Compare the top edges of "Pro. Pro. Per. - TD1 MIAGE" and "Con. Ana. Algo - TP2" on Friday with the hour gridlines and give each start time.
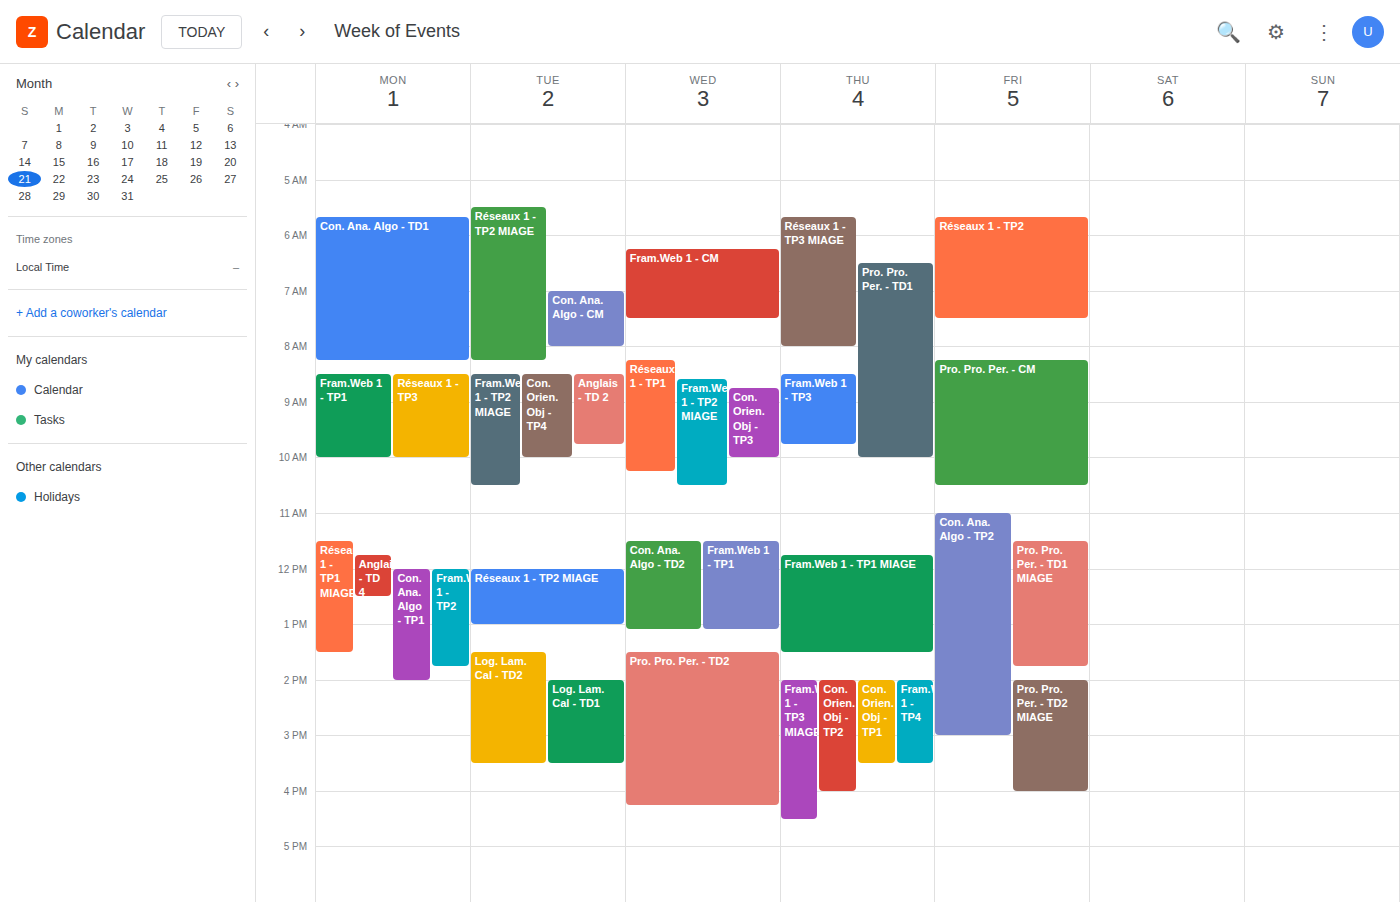
"Pro. Pro. Per. - TD1 MIAGE": 11:30 AM, halfway between the 11 AM and 12 PM lines. "Con. Ana. Algo - TP2": 11:00 AM, exactly on the 11 AM line.